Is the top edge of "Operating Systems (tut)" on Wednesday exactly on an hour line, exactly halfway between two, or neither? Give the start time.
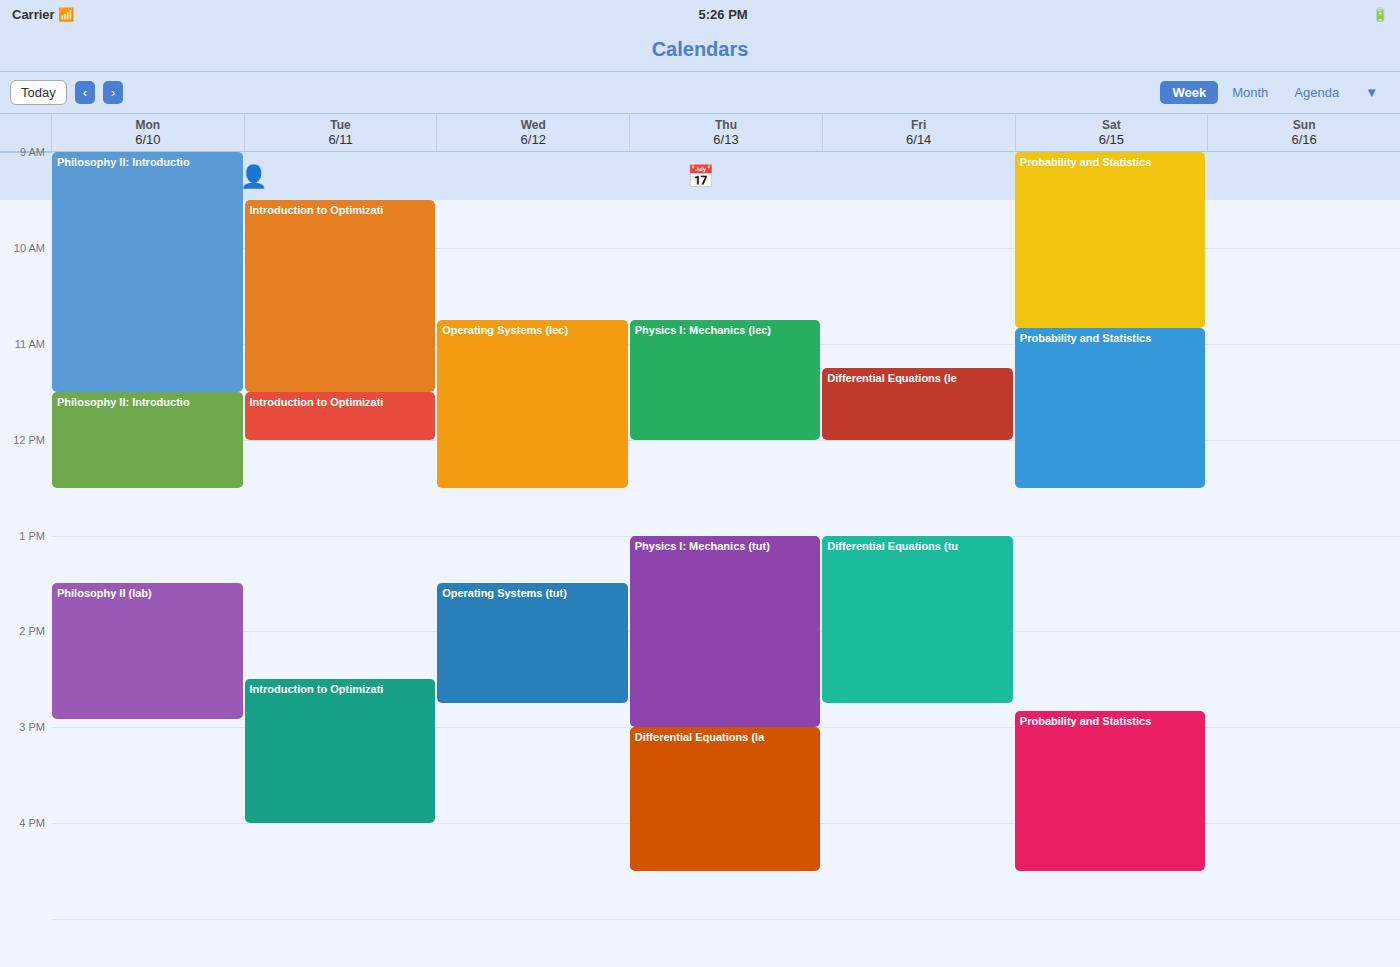
13:30 -- halfway between the 13:00 and 14:00 lines.